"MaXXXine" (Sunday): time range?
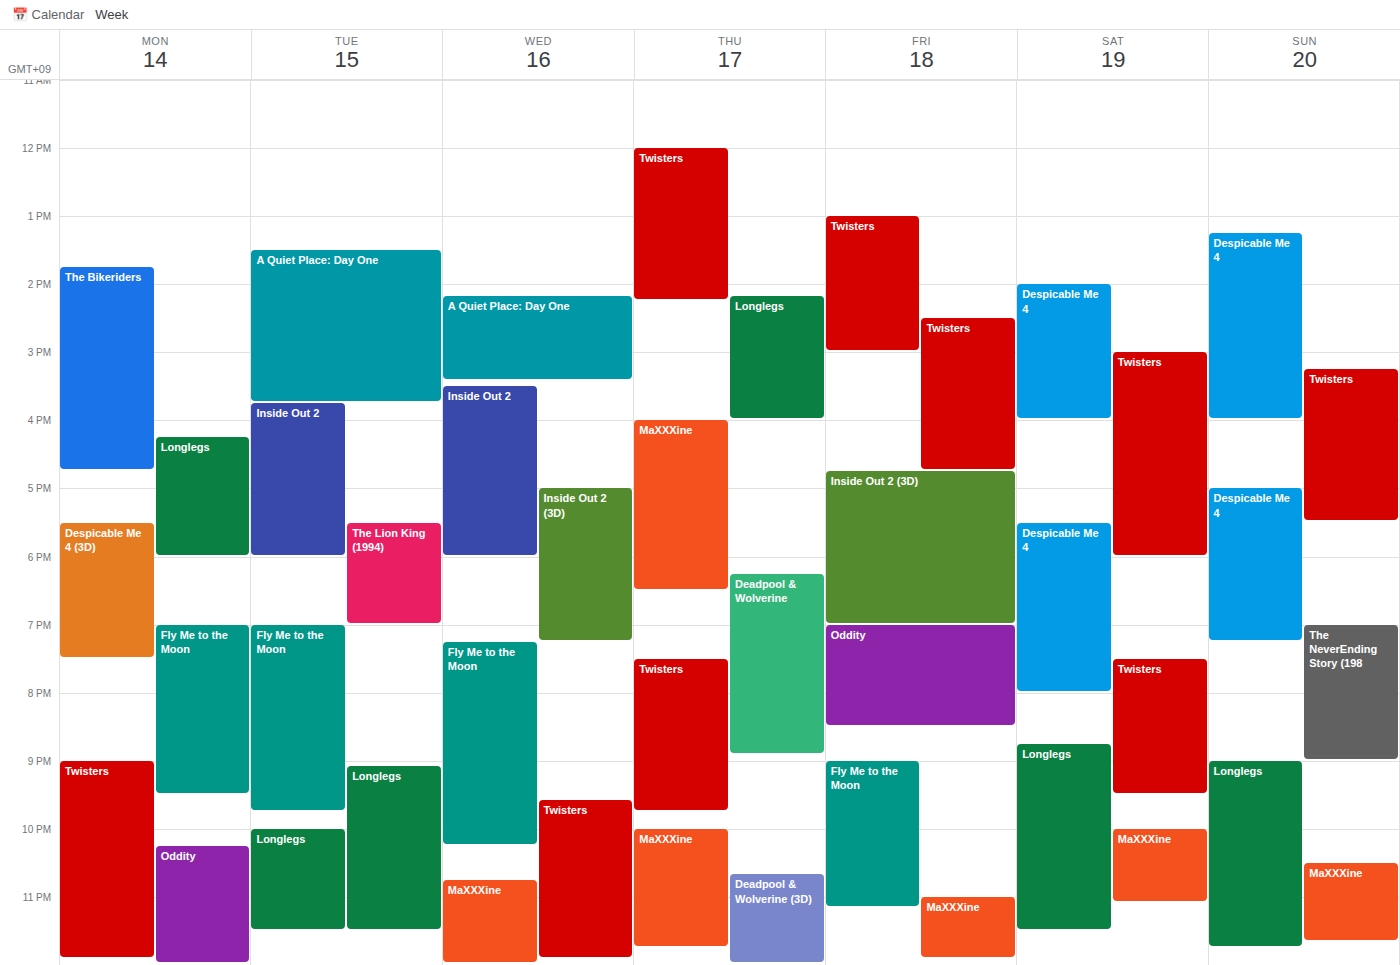
10:30 PM to 11:40 PM